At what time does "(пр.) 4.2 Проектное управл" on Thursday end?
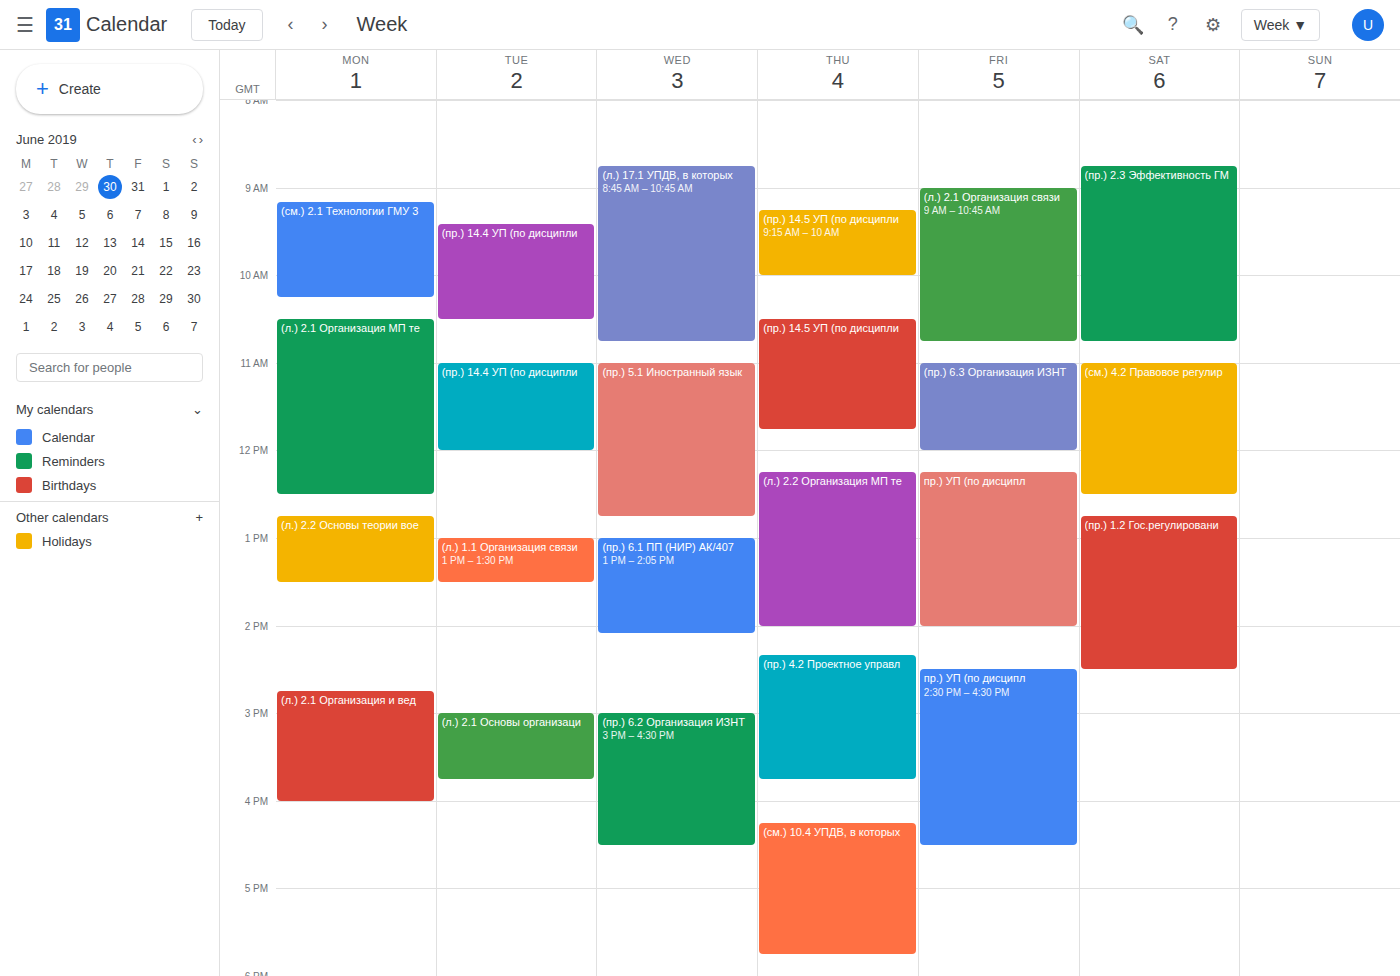
15:45